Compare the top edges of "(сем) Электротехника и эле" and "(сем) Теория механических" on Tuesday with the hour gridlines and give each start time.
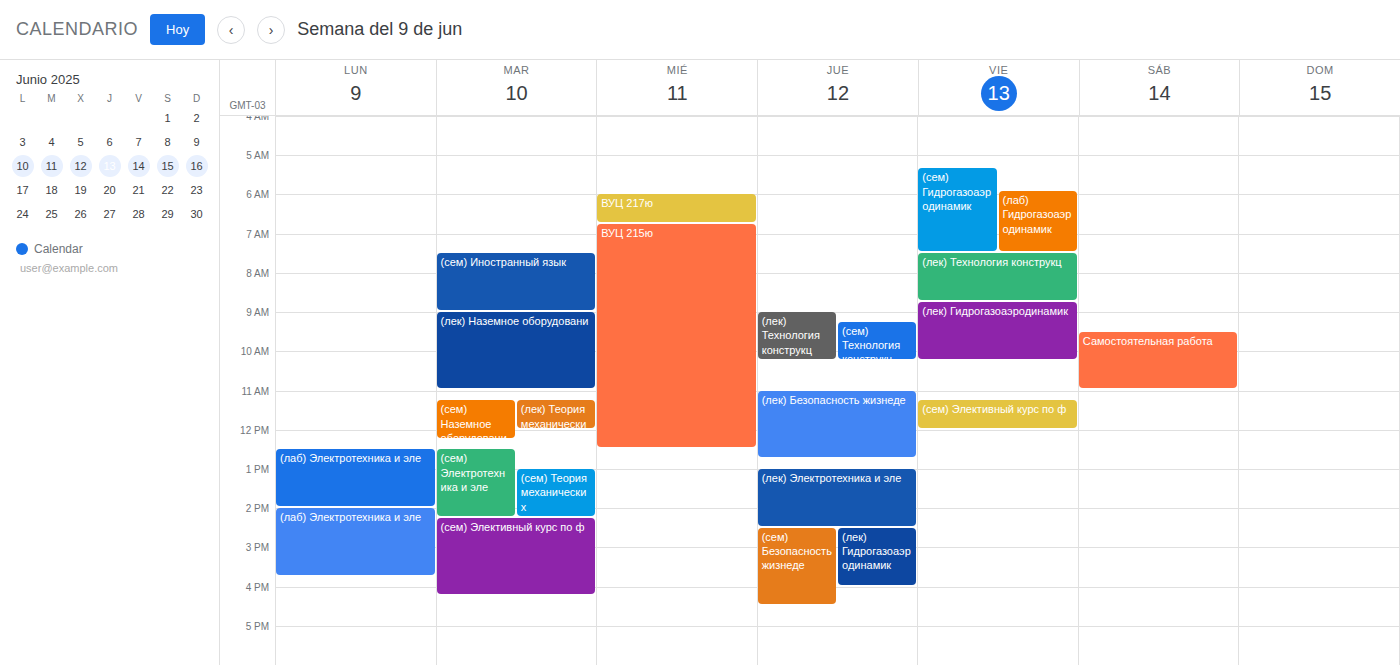
"(сем) Электротехника и эле": 12:30 PM, halfway between the 12 PM and 1 PM lines. "(сем) Теория механических": 1:00 PM, exactly on the 1 PM line.